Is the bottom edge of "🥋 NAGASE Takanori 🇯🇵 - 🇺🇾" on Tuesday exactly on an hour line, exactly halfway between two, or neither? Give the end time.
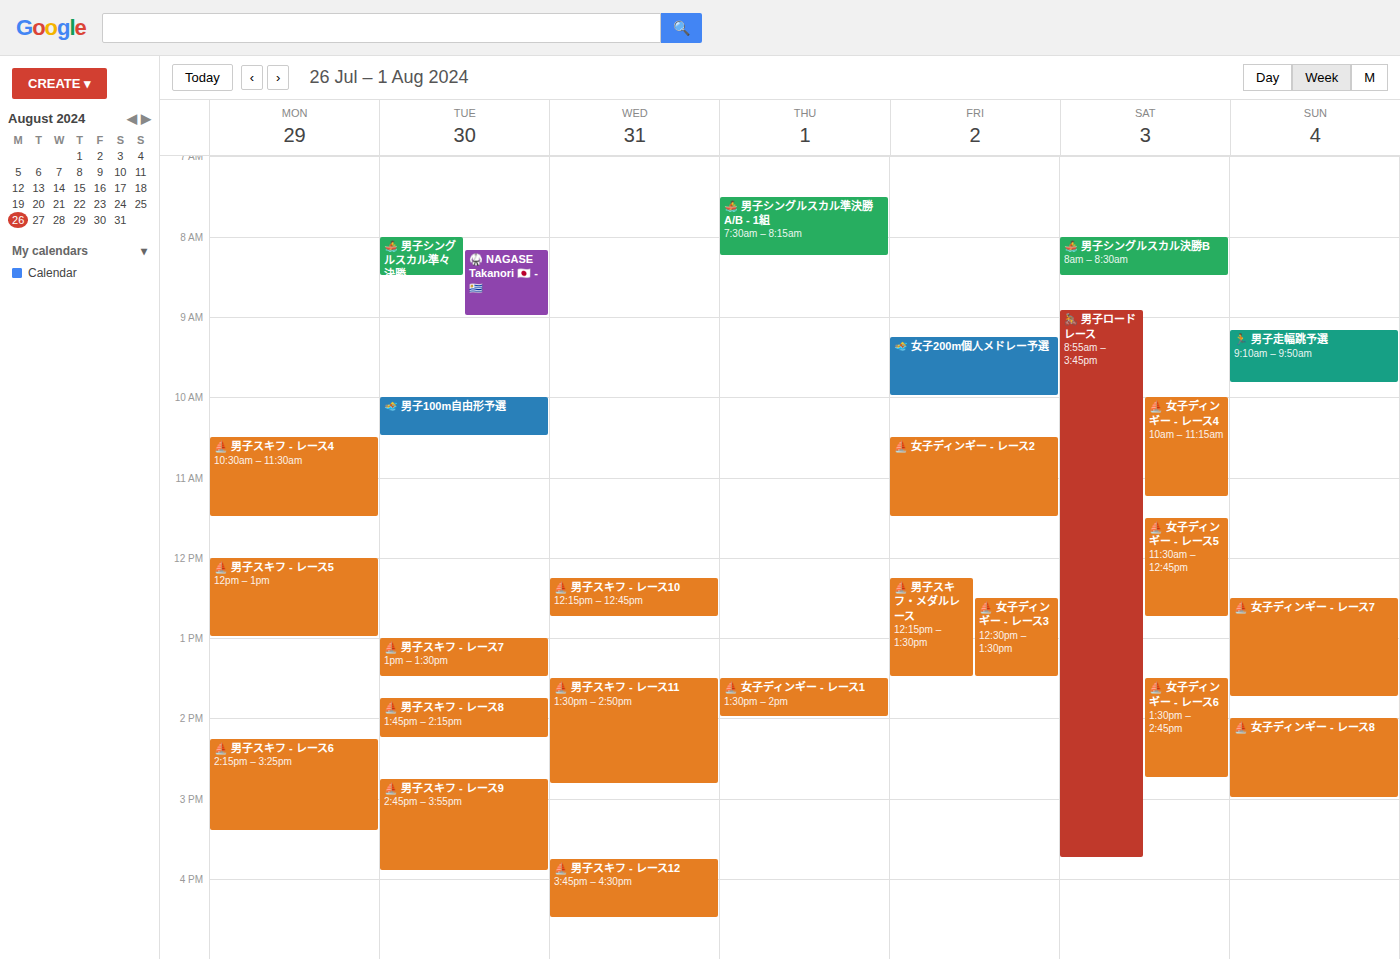
9:00 AM -- exactly on the 9 AM line.